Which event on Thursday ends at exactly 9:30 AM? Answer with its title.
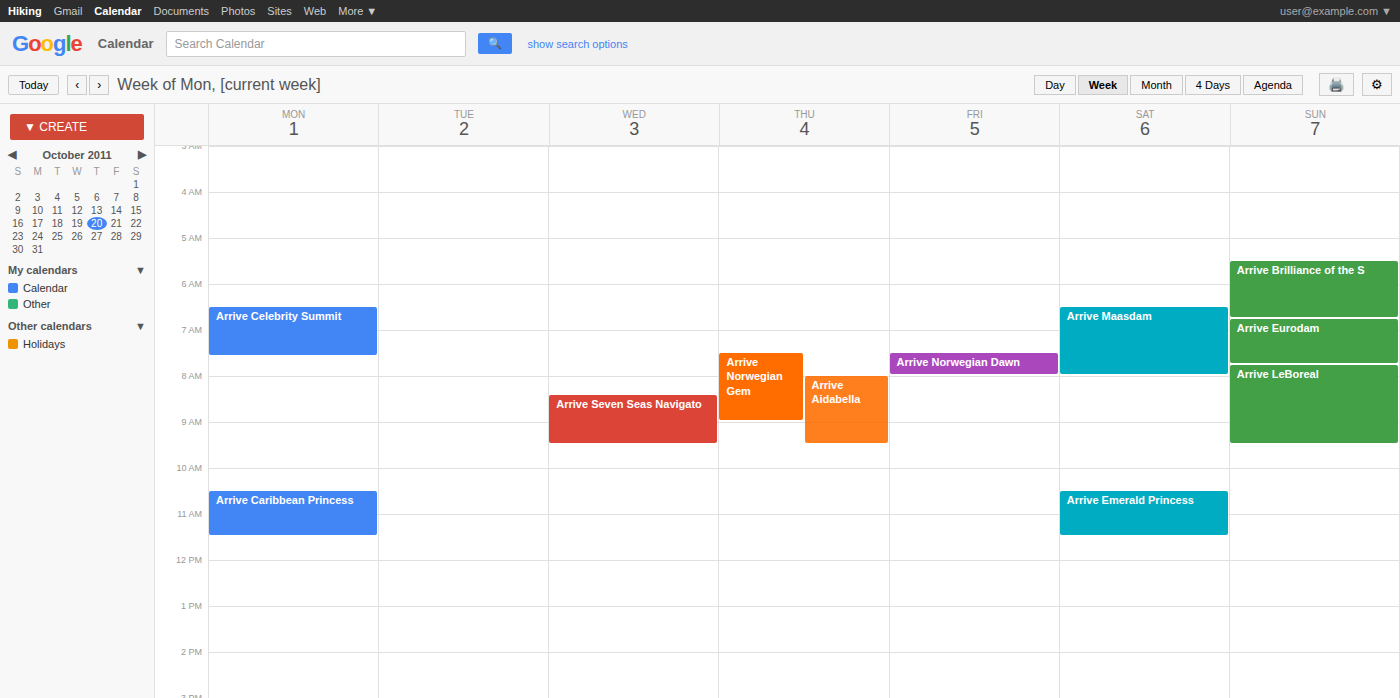
"Arrive Aidabella"